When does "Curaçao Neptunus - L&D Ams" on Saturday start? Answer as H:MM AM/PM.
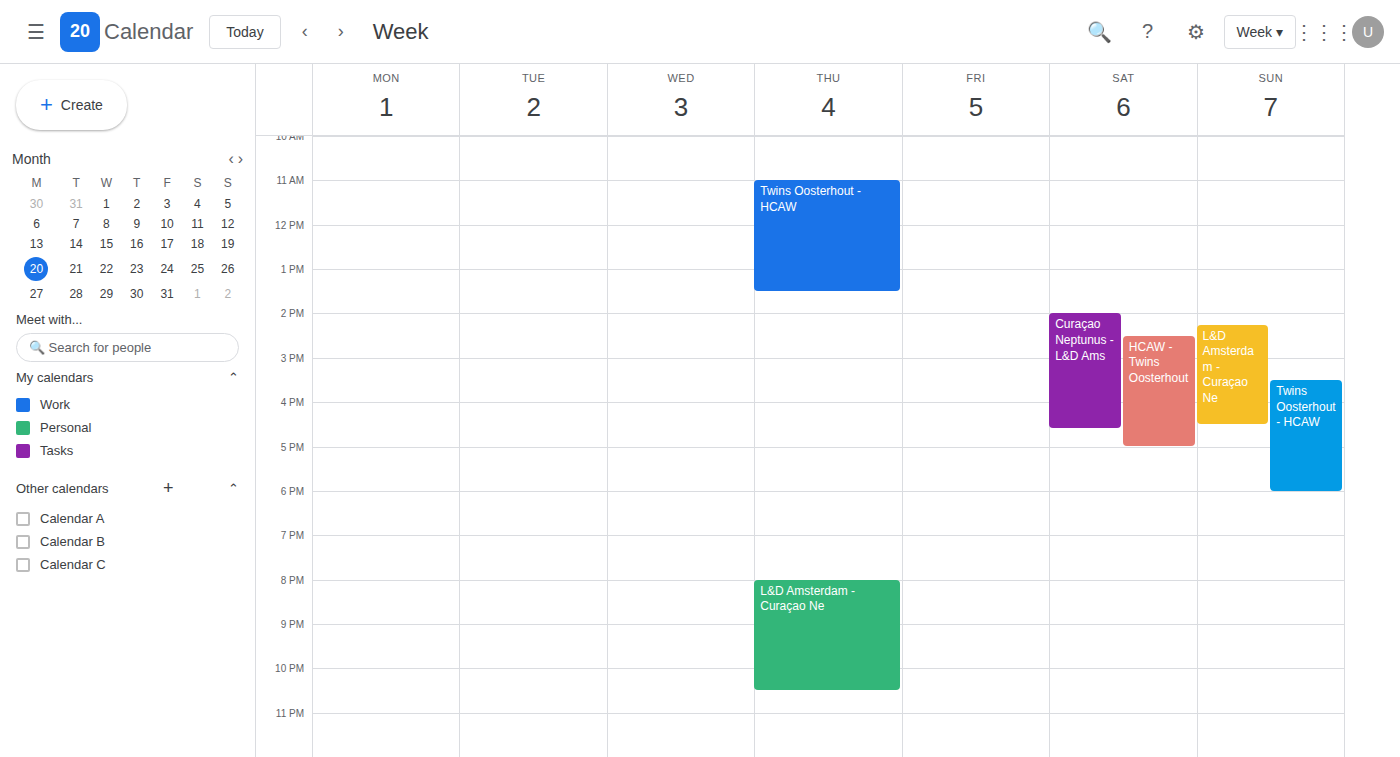
2:00 PM